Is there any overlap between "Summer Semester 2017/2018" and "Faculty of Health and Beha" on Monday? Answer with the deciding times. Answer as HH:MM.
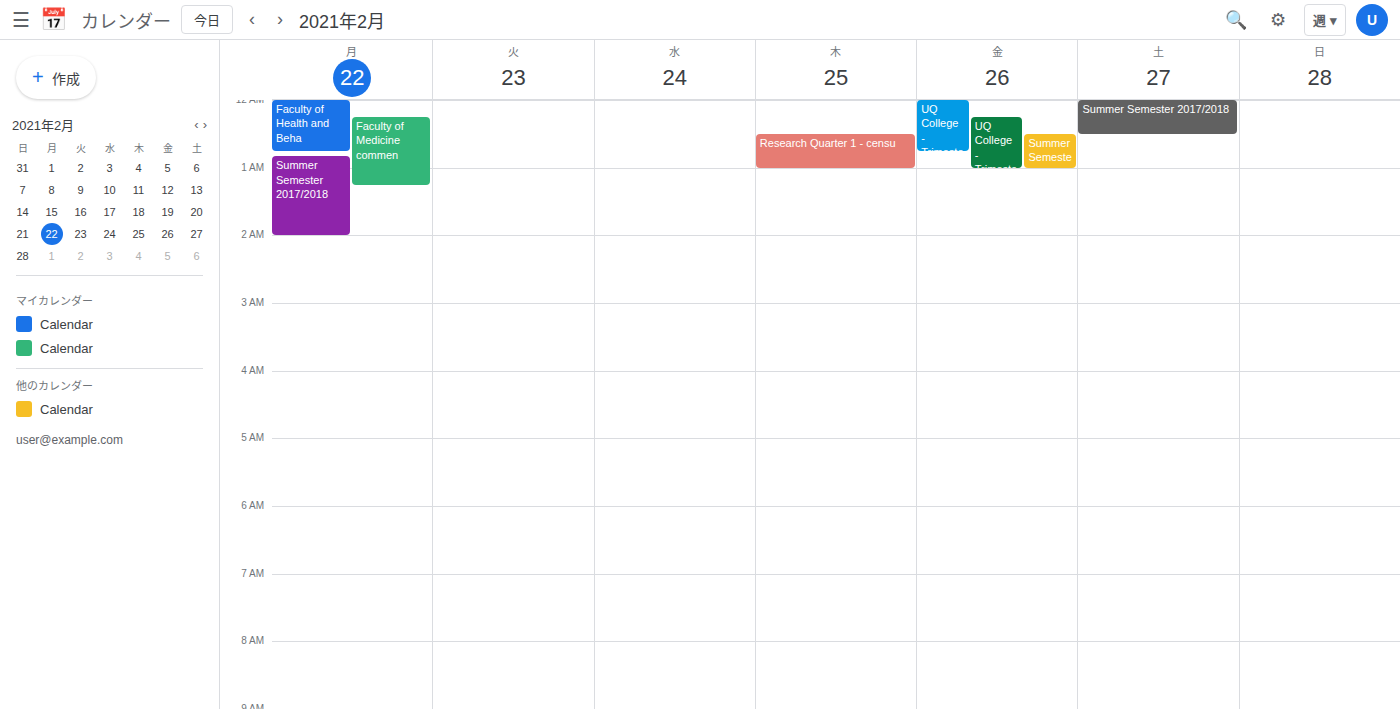
"Faculty of Health and Beha" ends at 00:45 and "Summer Semester 2017/2018" starts at 00:50 -- no overlap.